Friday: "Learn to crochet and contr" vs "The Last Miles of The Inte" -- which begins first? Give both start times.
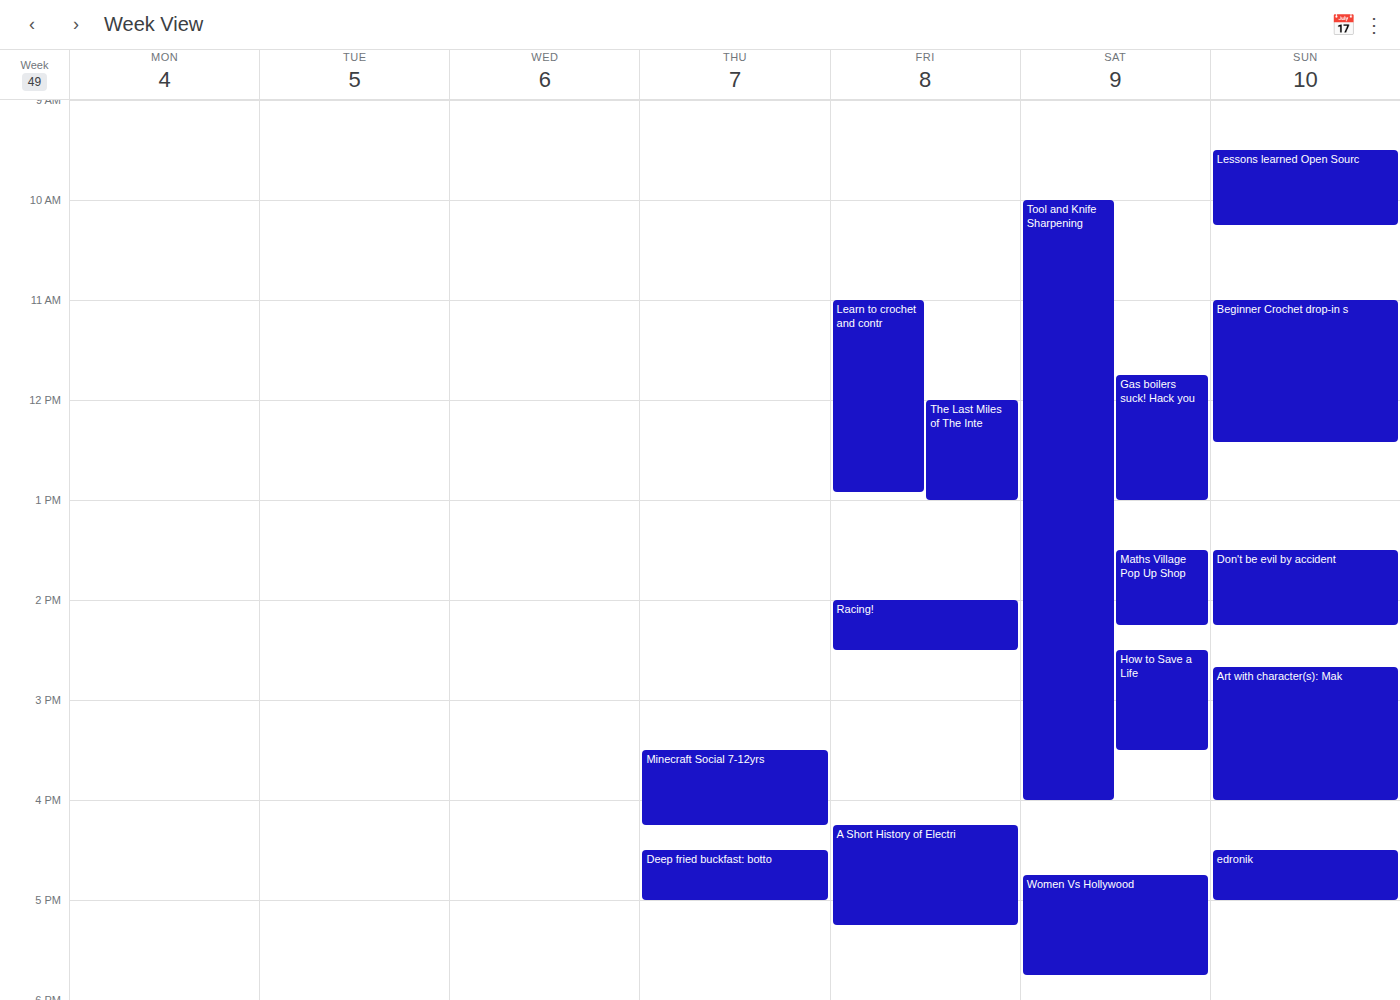
"Learn to crochet and contr" 11:00 AM; "The Last Miles of The Inte" 12:00 PM.